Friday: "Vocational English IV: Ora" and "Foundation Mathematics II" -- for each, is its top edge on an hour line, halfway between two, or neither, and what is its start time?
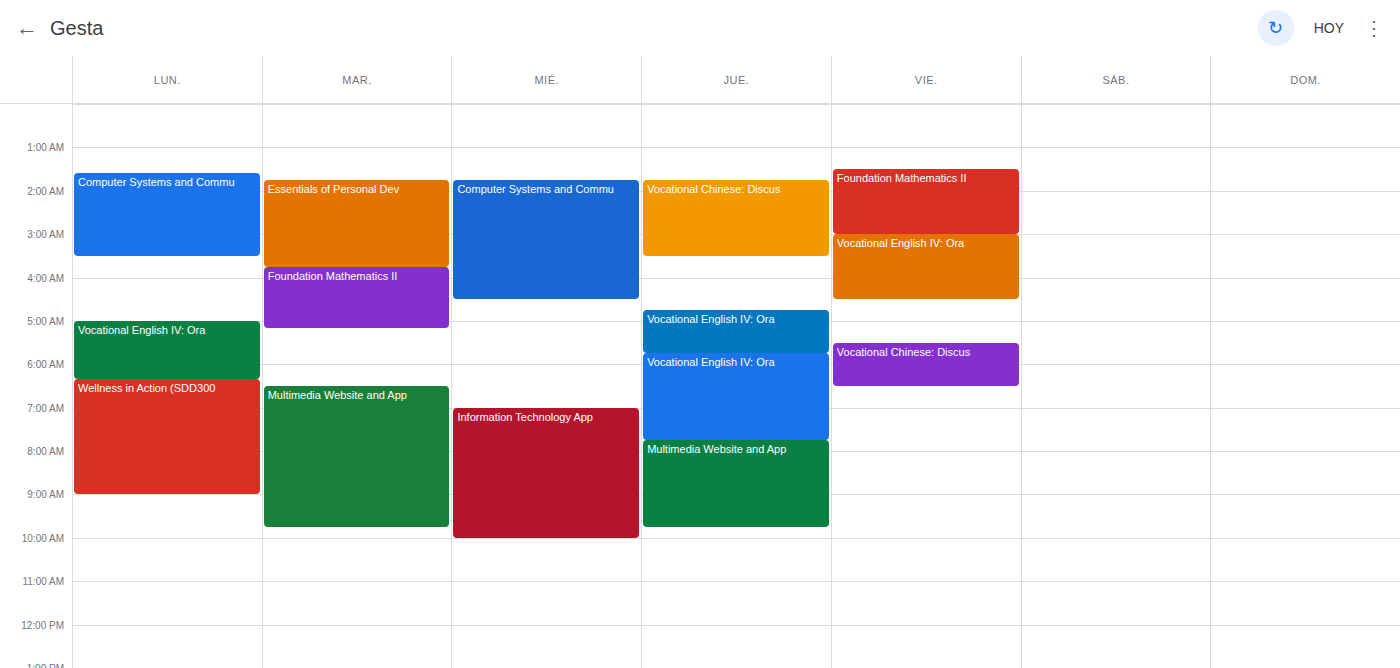
"Vocational English IV: Ora": 3:00 AM, exactly on the 3 AM line. "Foundation Mathematics II": 1:30 AM, halfway between the 1 AM and 2 AM lines.